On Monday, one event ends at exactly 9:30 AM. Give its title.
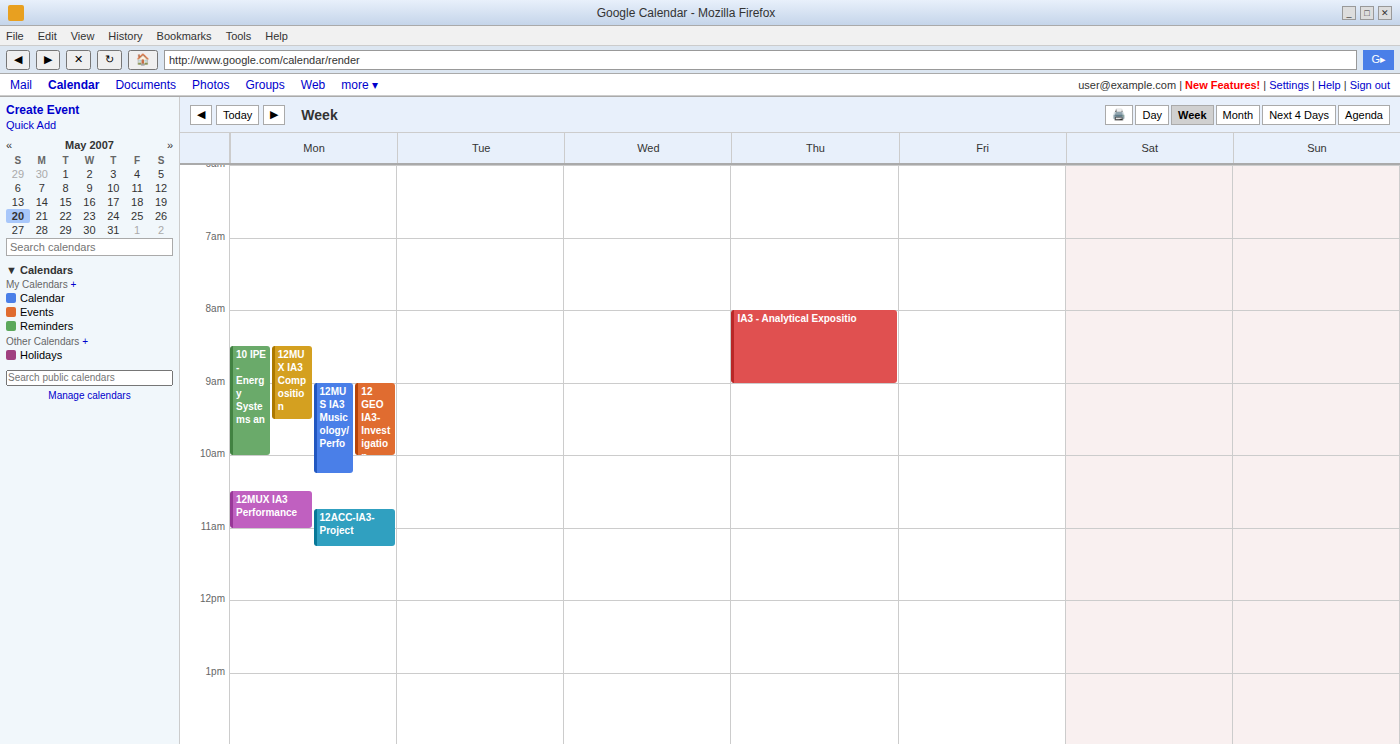
"12MUX IA3 Composition"